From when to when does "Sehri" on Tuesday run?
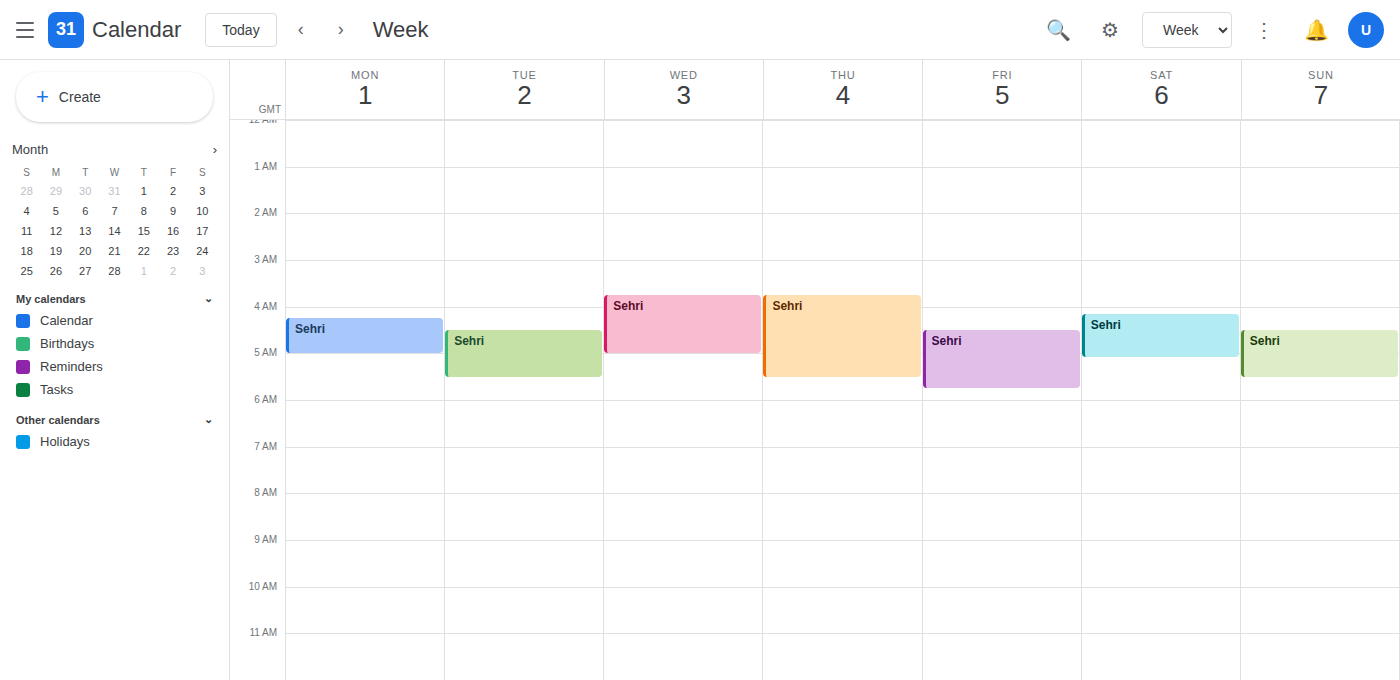
04:30 to 05:30